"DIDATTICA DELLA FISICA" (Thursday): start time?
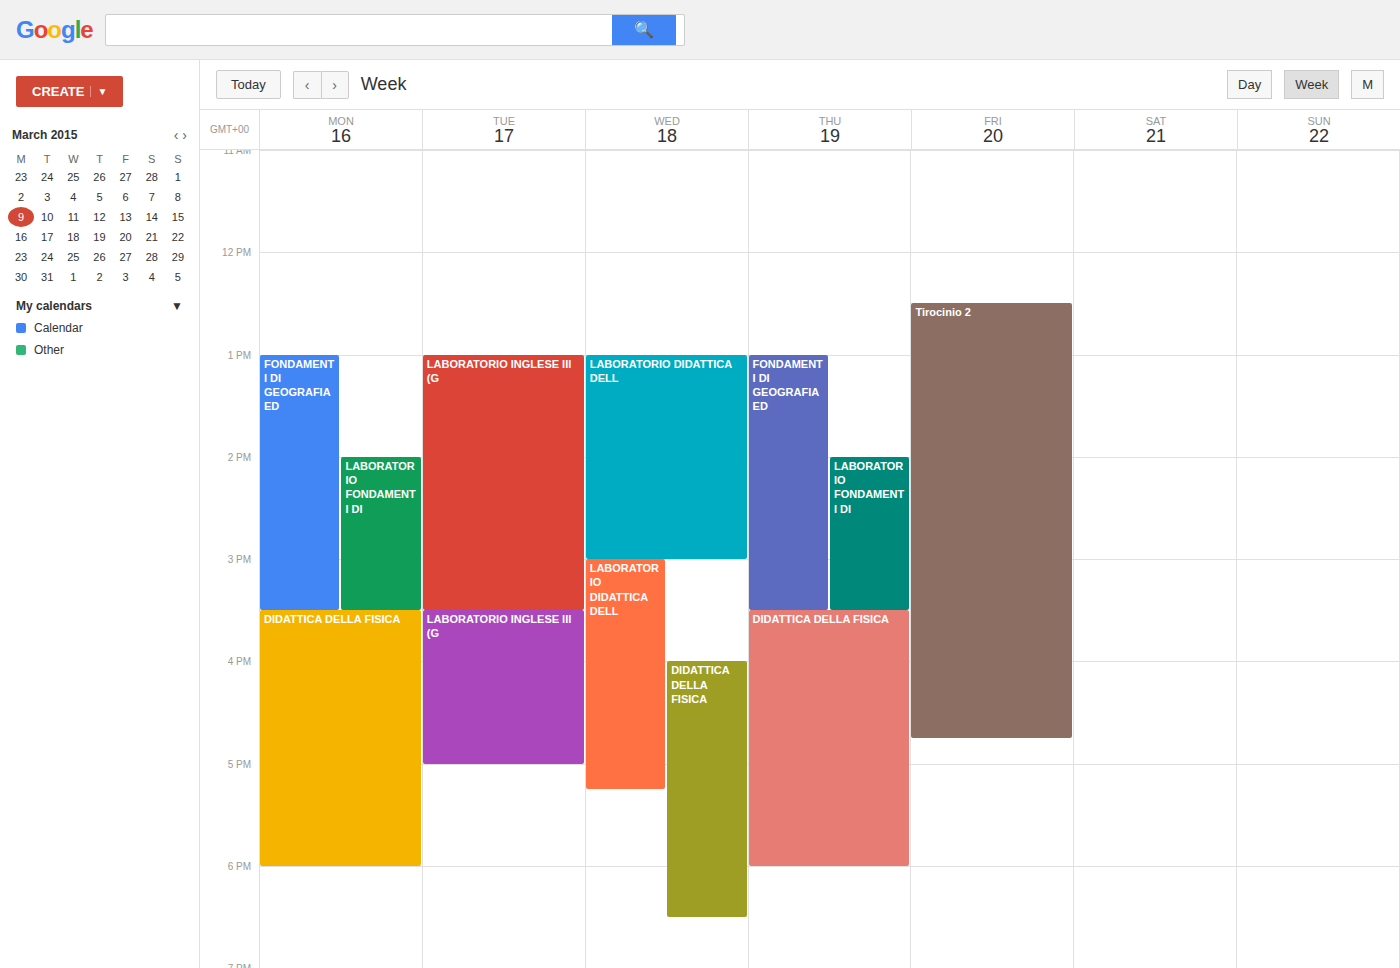
15:30